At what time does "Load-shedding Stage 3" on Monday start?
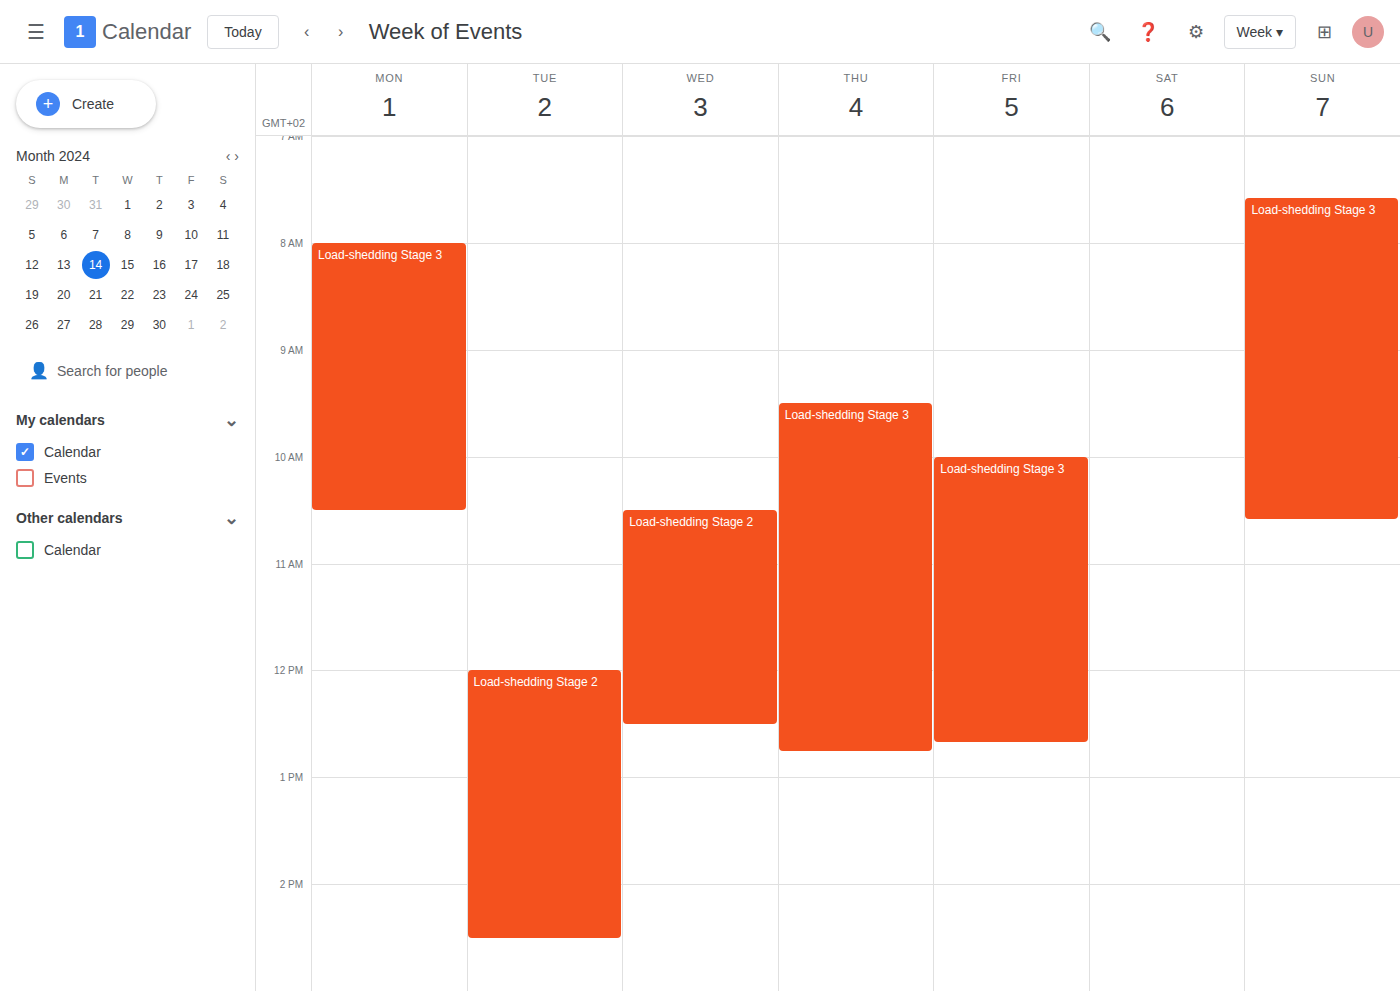
8:00 AM